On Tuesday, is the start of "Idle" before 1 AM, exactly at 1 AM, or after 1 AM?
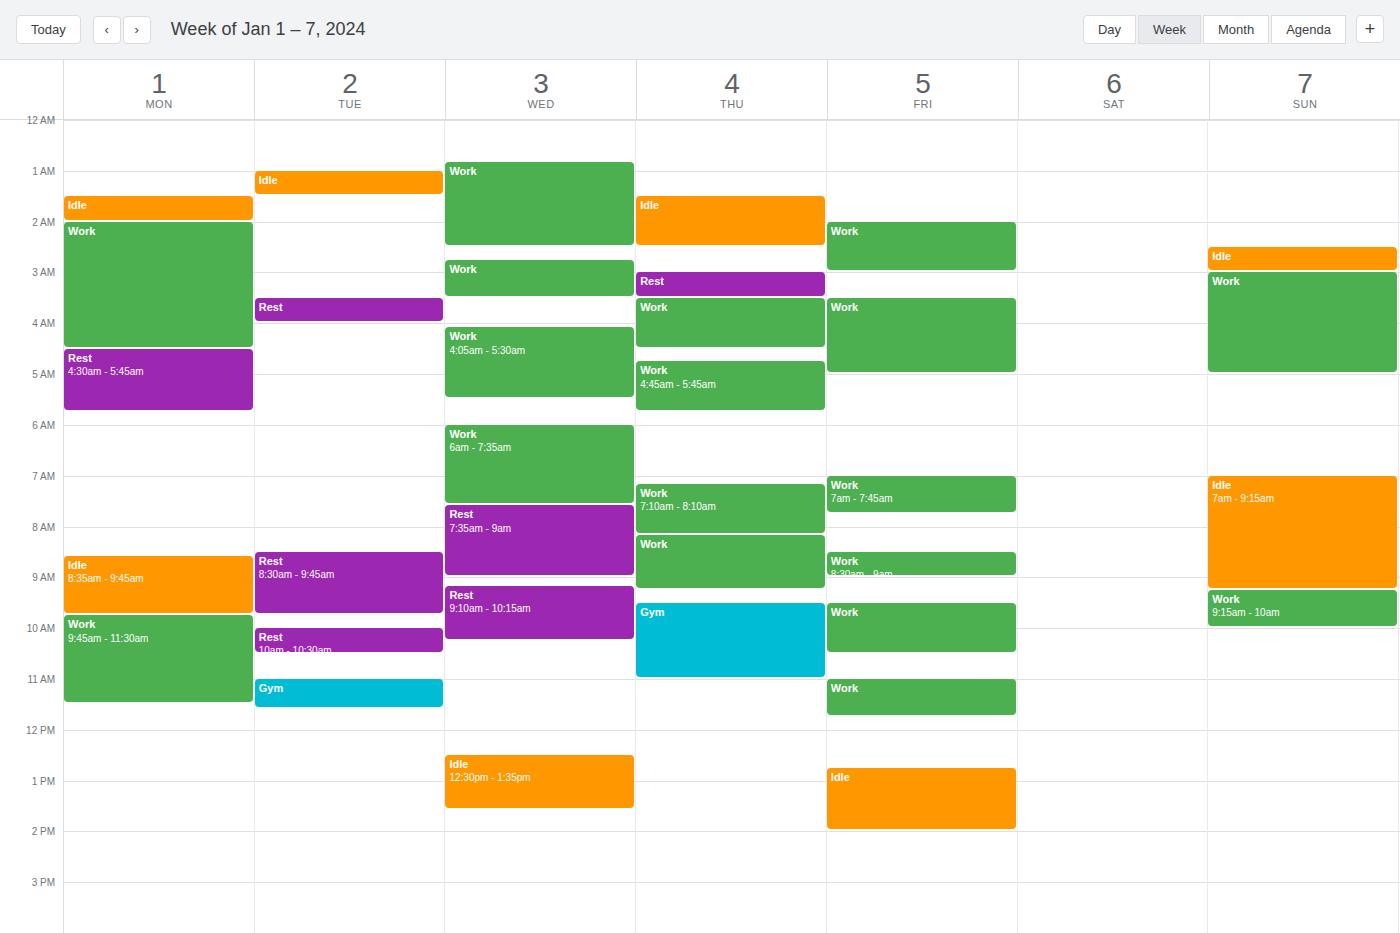
1:00 AM -- exactly at 1 AM, on the 1 AM line.